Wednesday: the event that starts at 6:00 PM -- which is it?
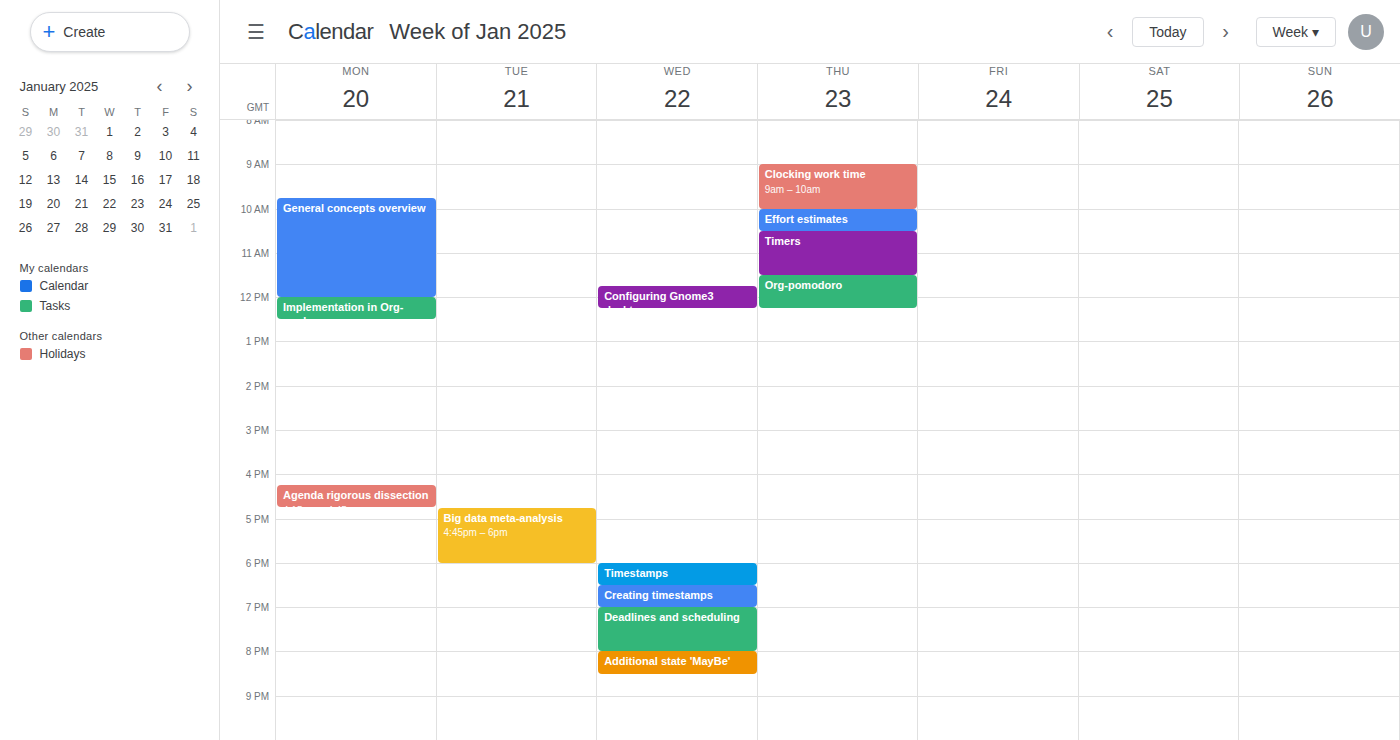
"Timestamps"